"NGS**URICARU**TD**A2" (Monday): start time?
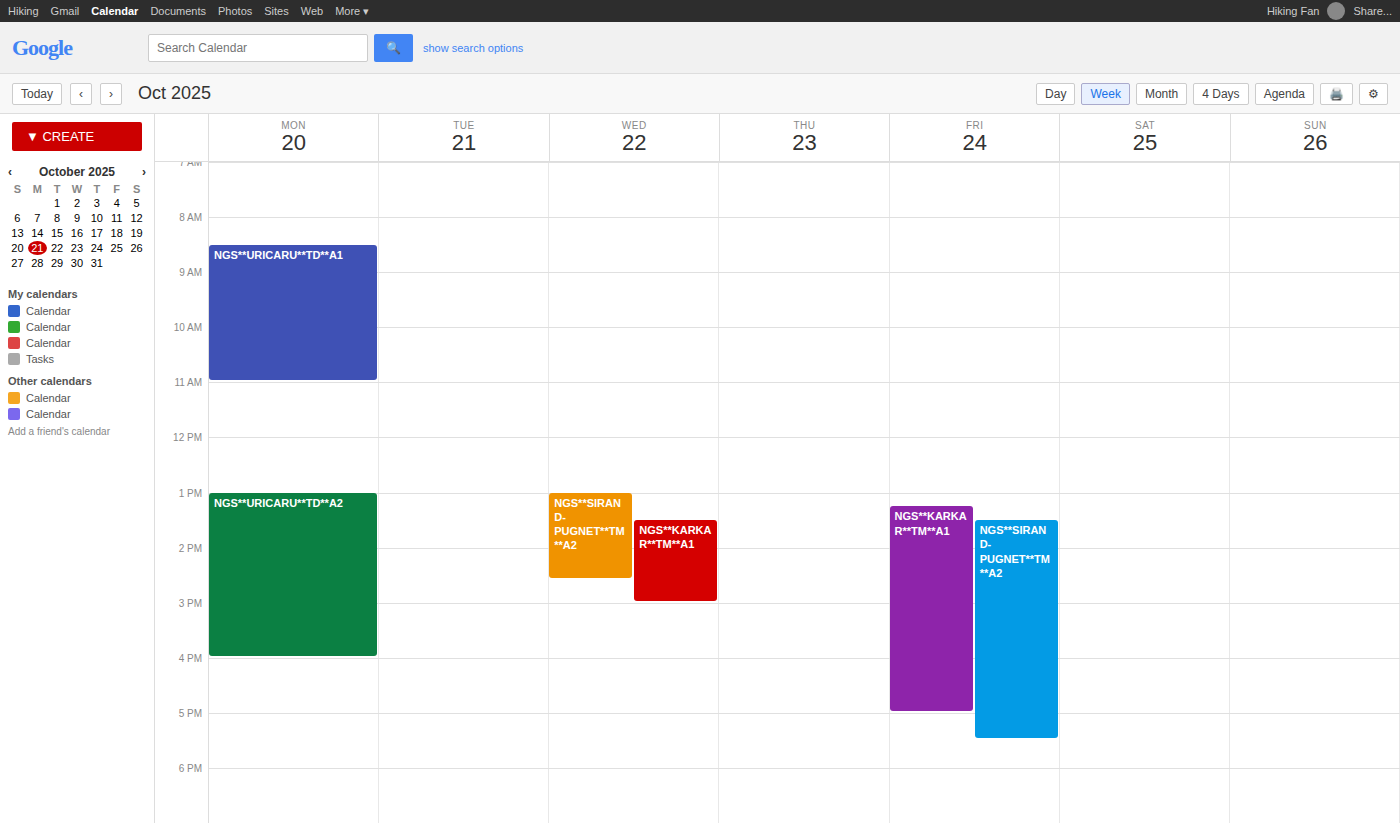
1:00 PM